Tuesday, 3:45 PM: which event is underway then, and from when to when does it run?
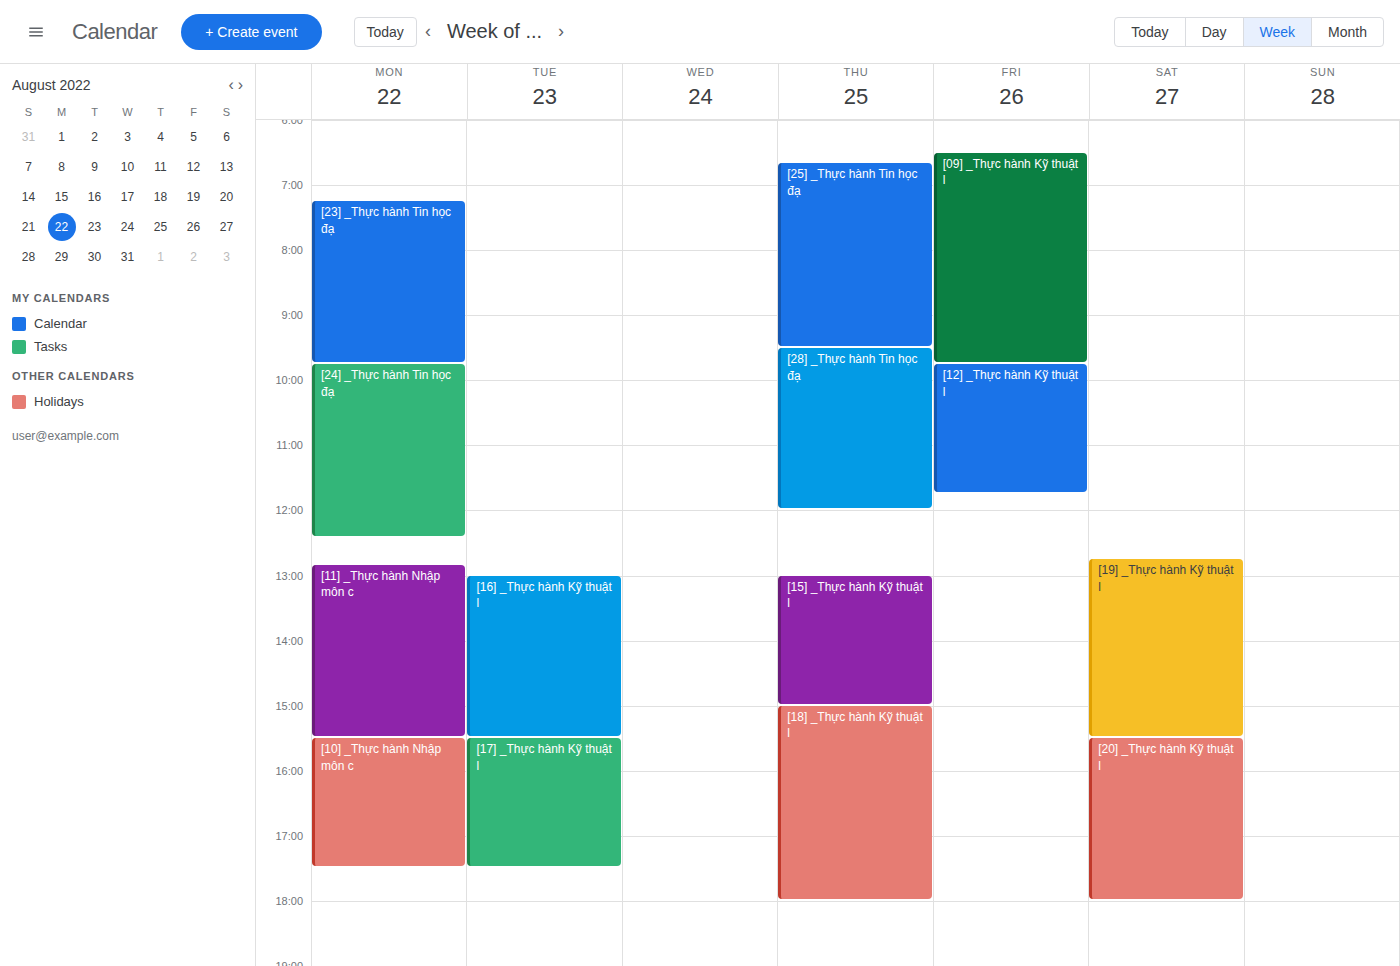
"[17] _Thực hành Kỹ thuật l", 3:30 PM to 5:30 PM